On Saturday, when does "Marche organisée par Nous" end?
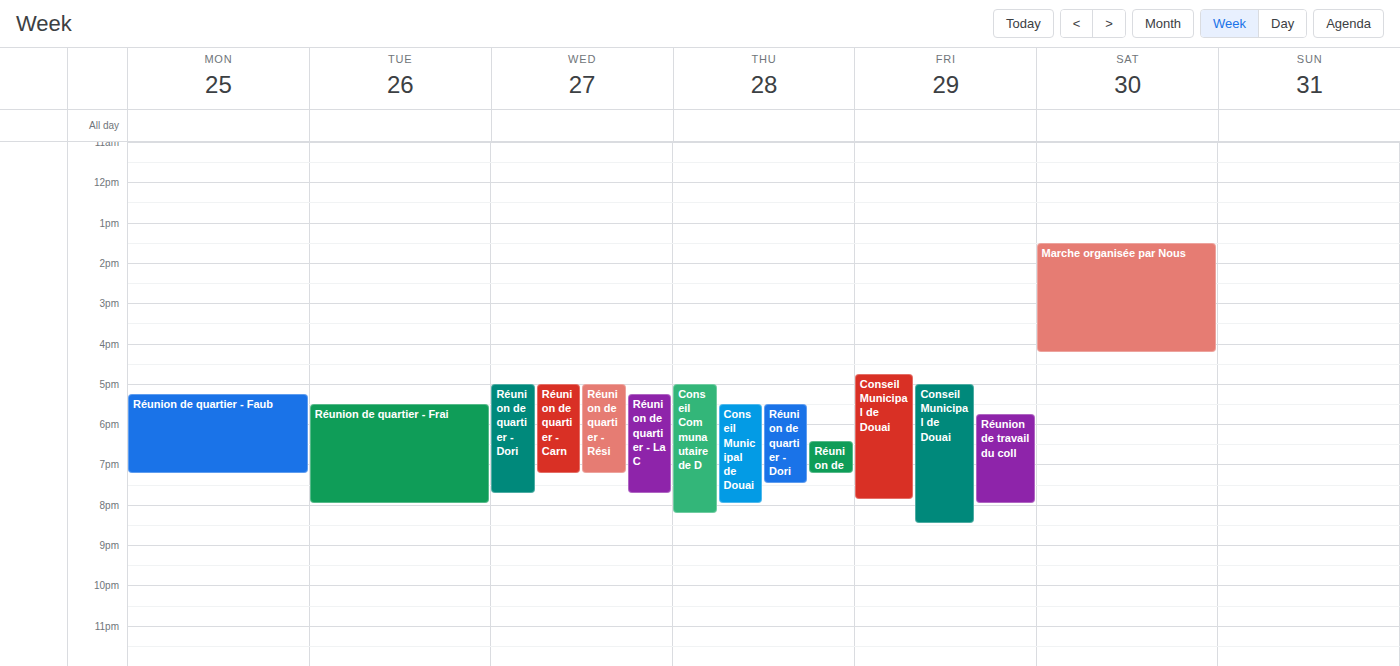
4:15 PM